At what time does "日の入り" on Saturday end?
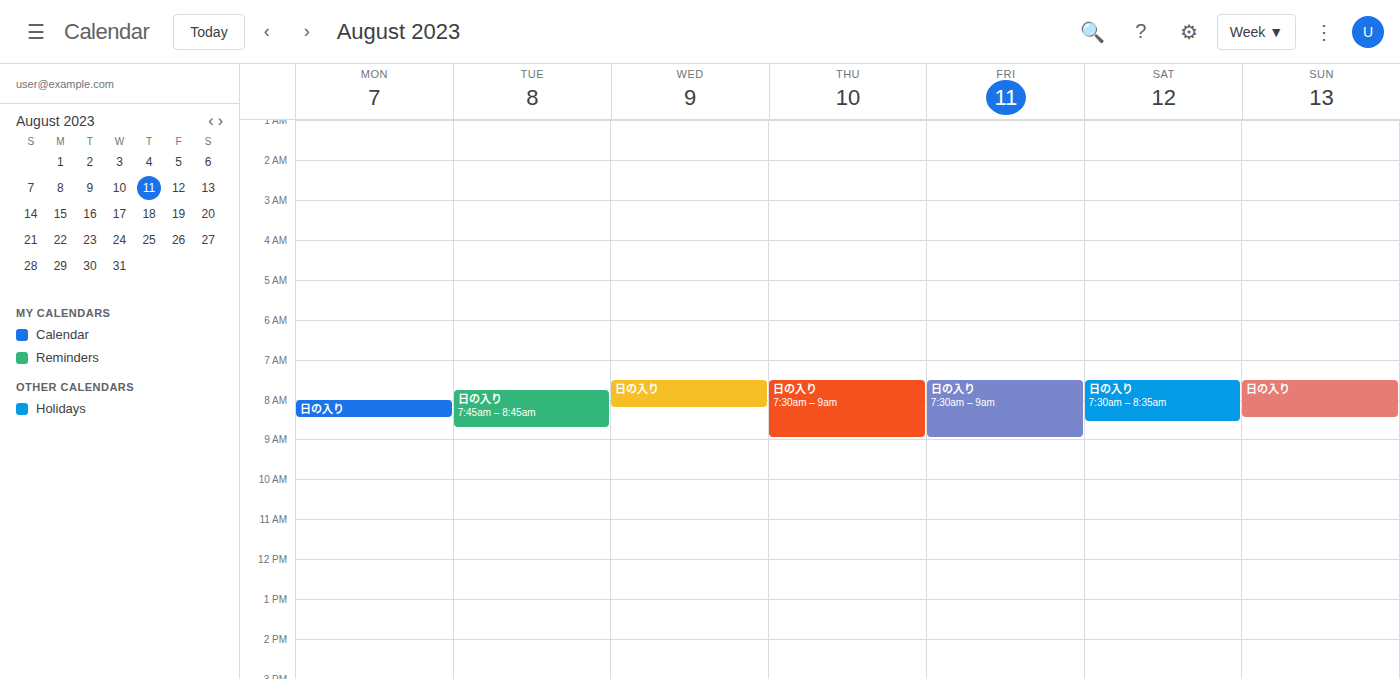
8:35 AM